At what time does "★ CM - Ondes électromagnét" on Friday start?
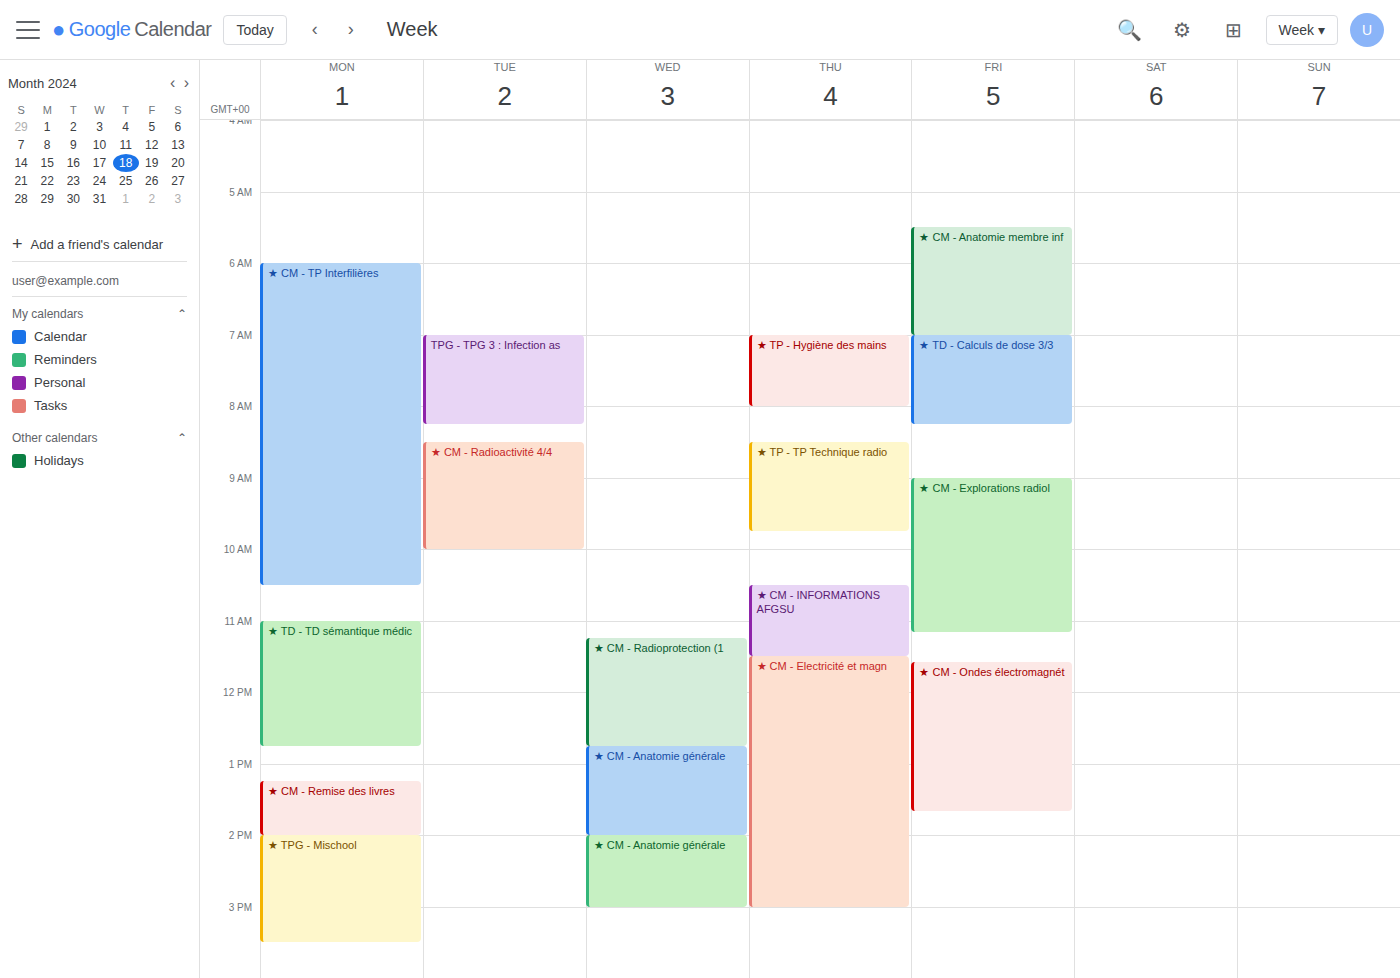
11:35 AM